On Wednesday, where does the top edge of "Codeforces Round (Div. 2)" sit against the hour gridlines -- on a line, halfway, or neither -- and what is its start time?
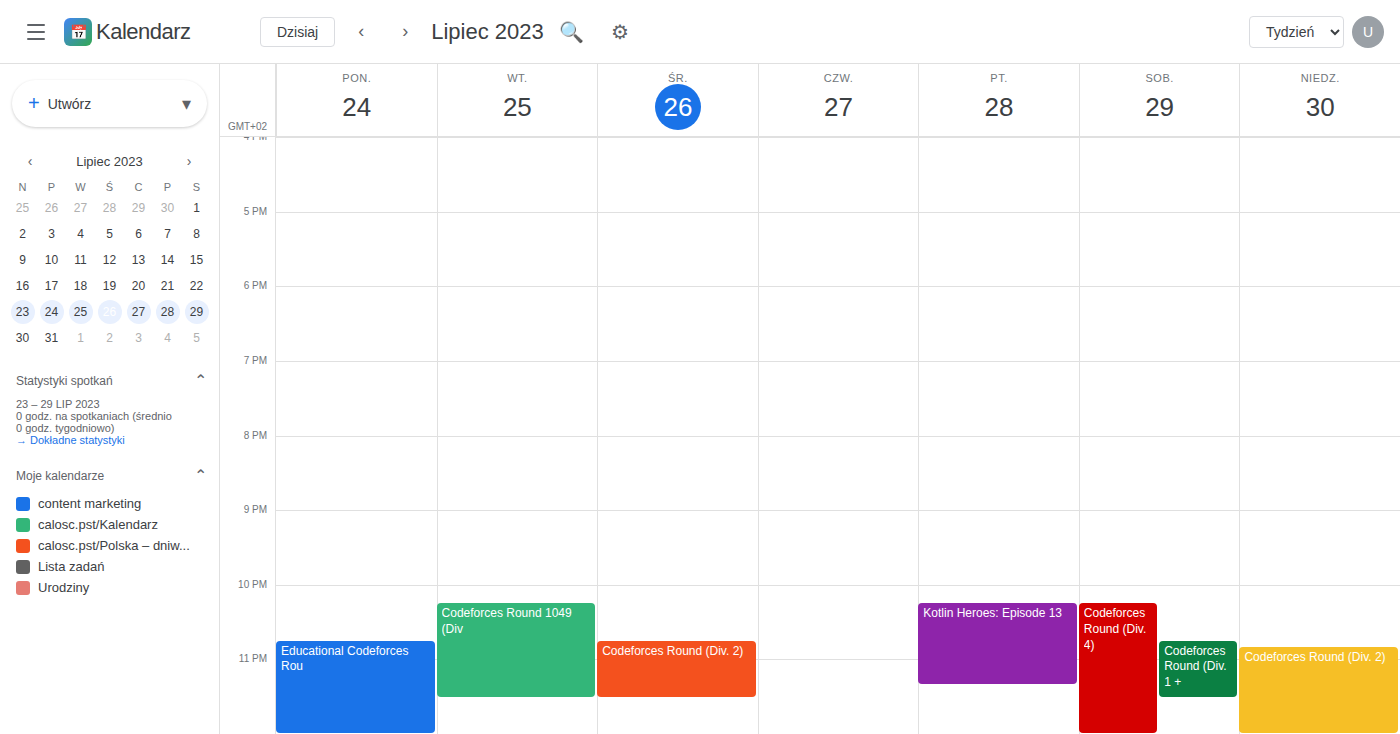
10:45 PM -- neither: three quarters of the way from the 10 PM line to the 11 PM line.